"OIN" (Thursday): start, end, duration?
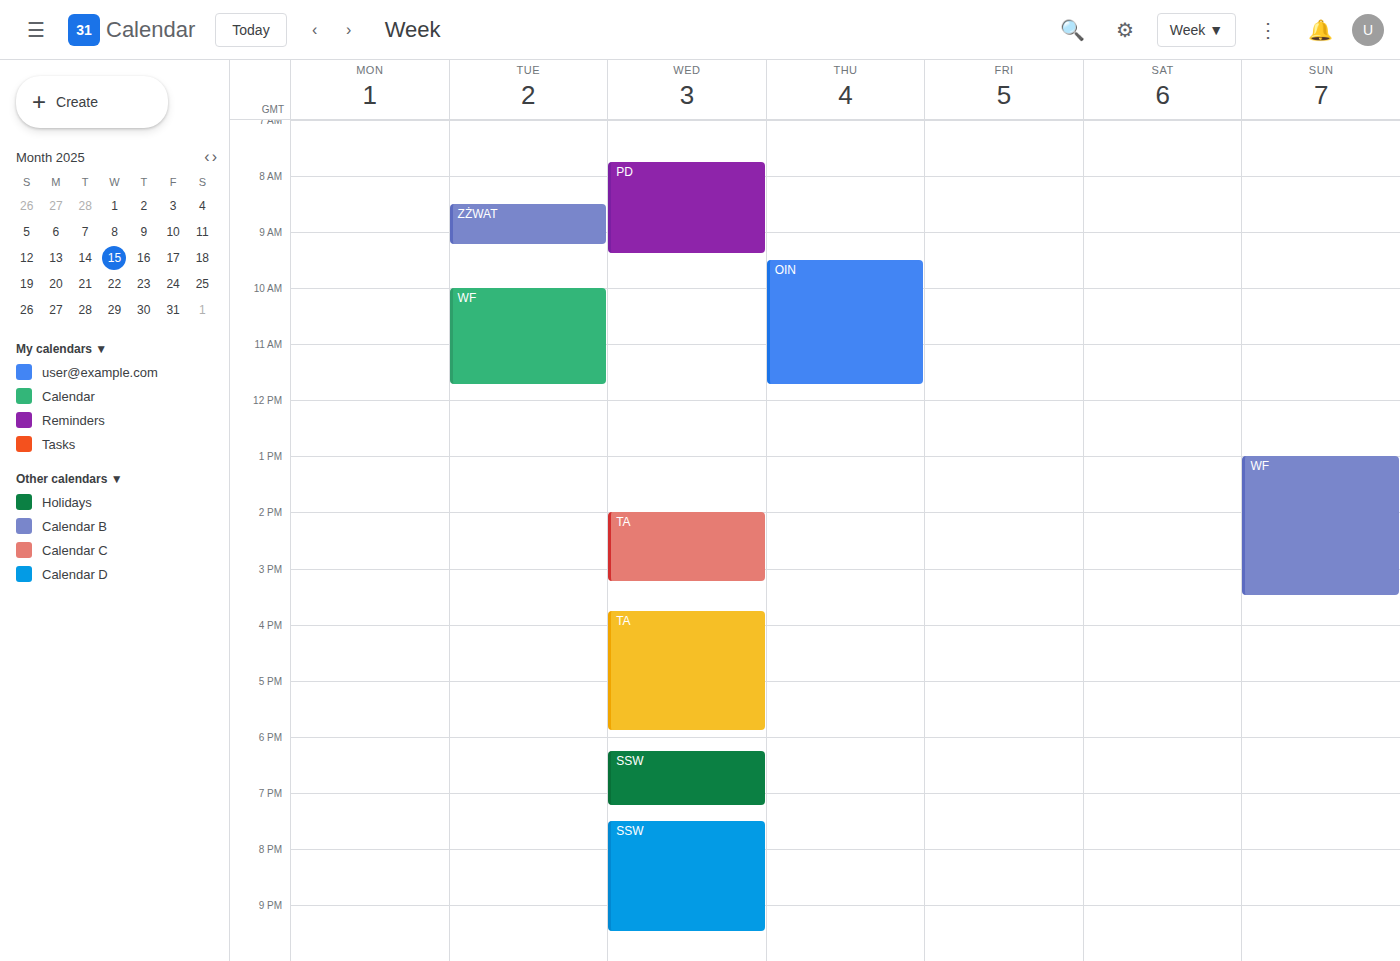
9:30 AM to 11:45 AM, 2 hours 15 minutes